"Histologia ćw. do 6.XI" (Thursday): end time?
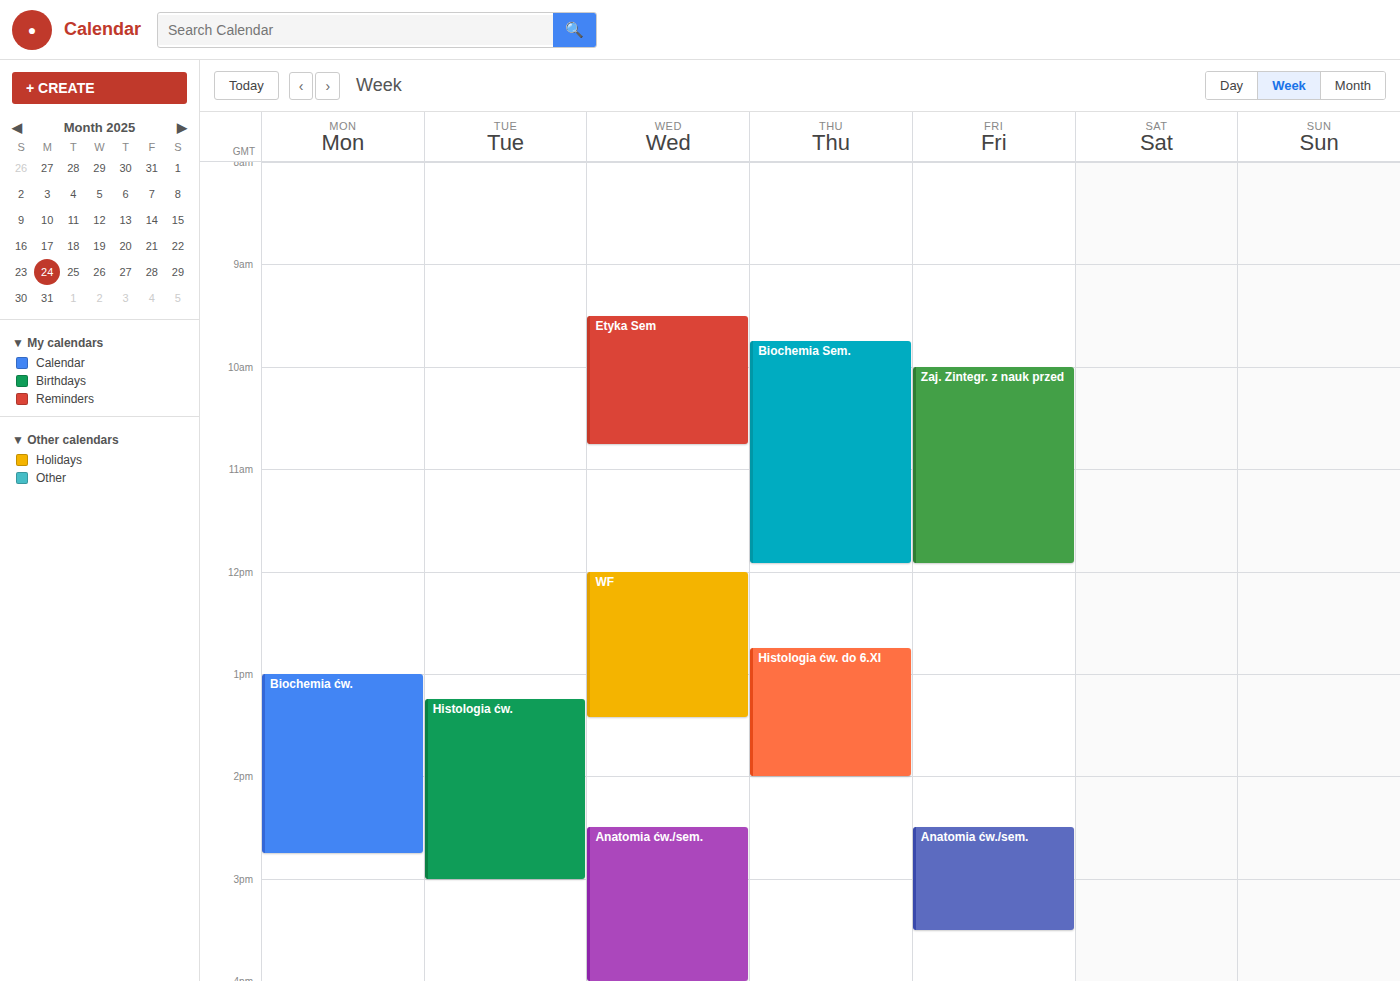
14:00